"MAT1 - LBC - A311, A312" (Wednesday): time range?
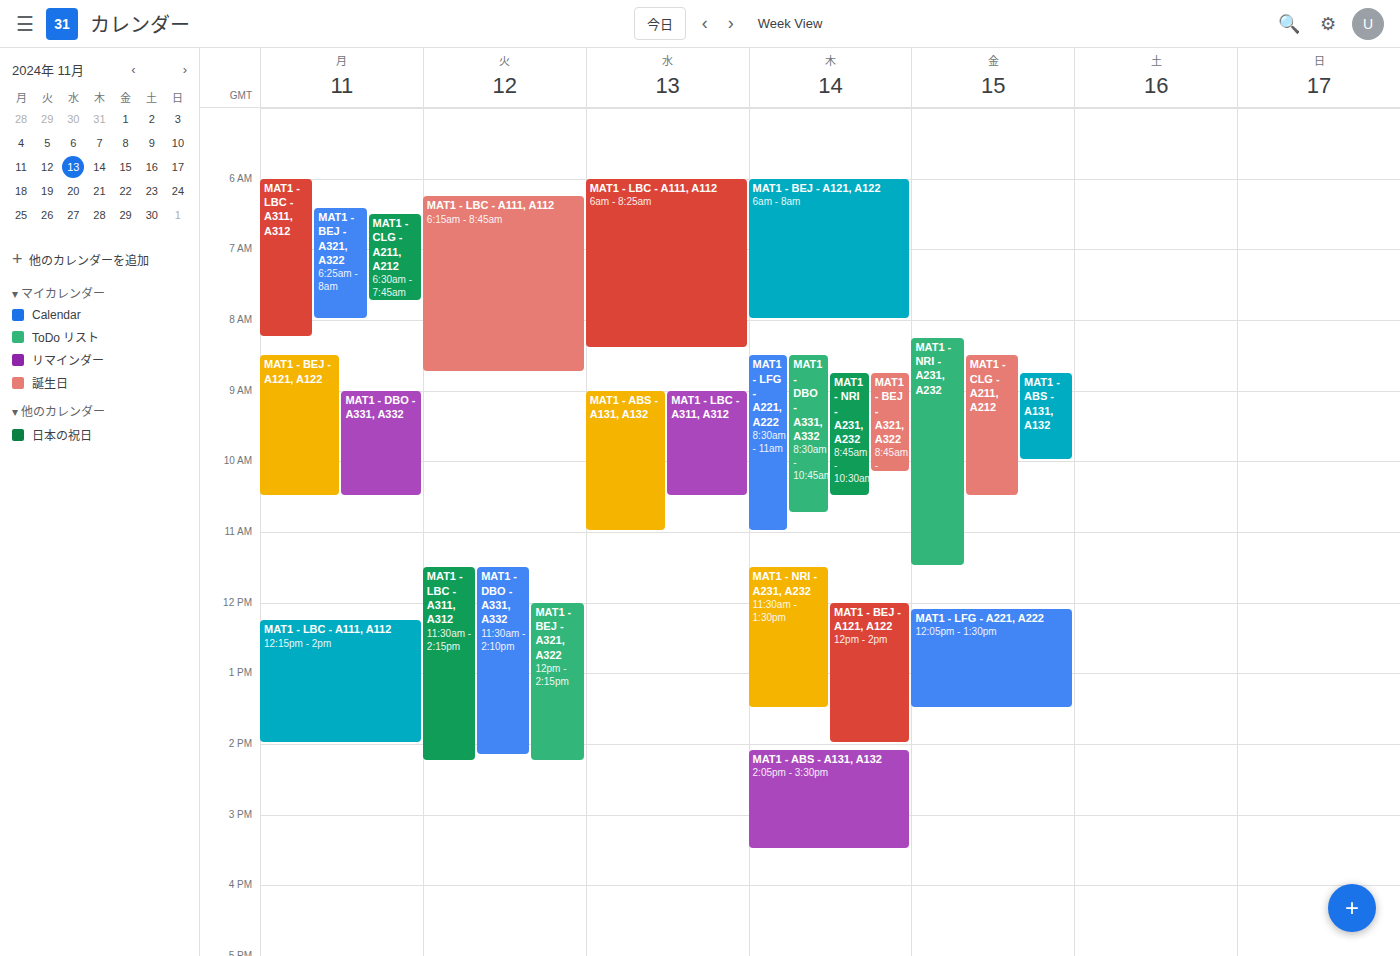
9:00 AM to 10:30 AM